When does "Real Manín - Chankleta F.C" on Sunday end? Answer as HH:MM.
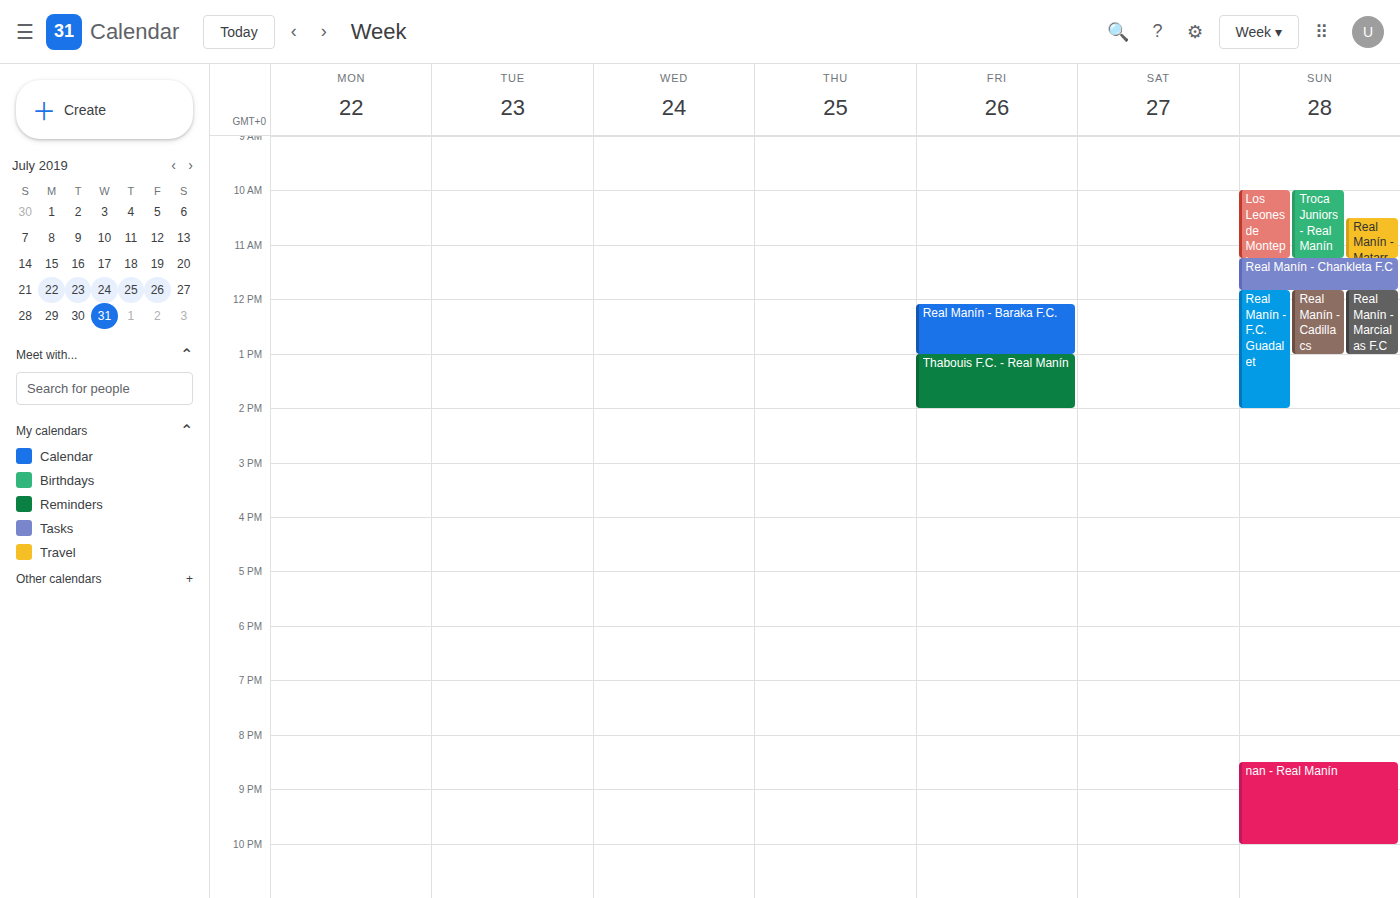
11:50